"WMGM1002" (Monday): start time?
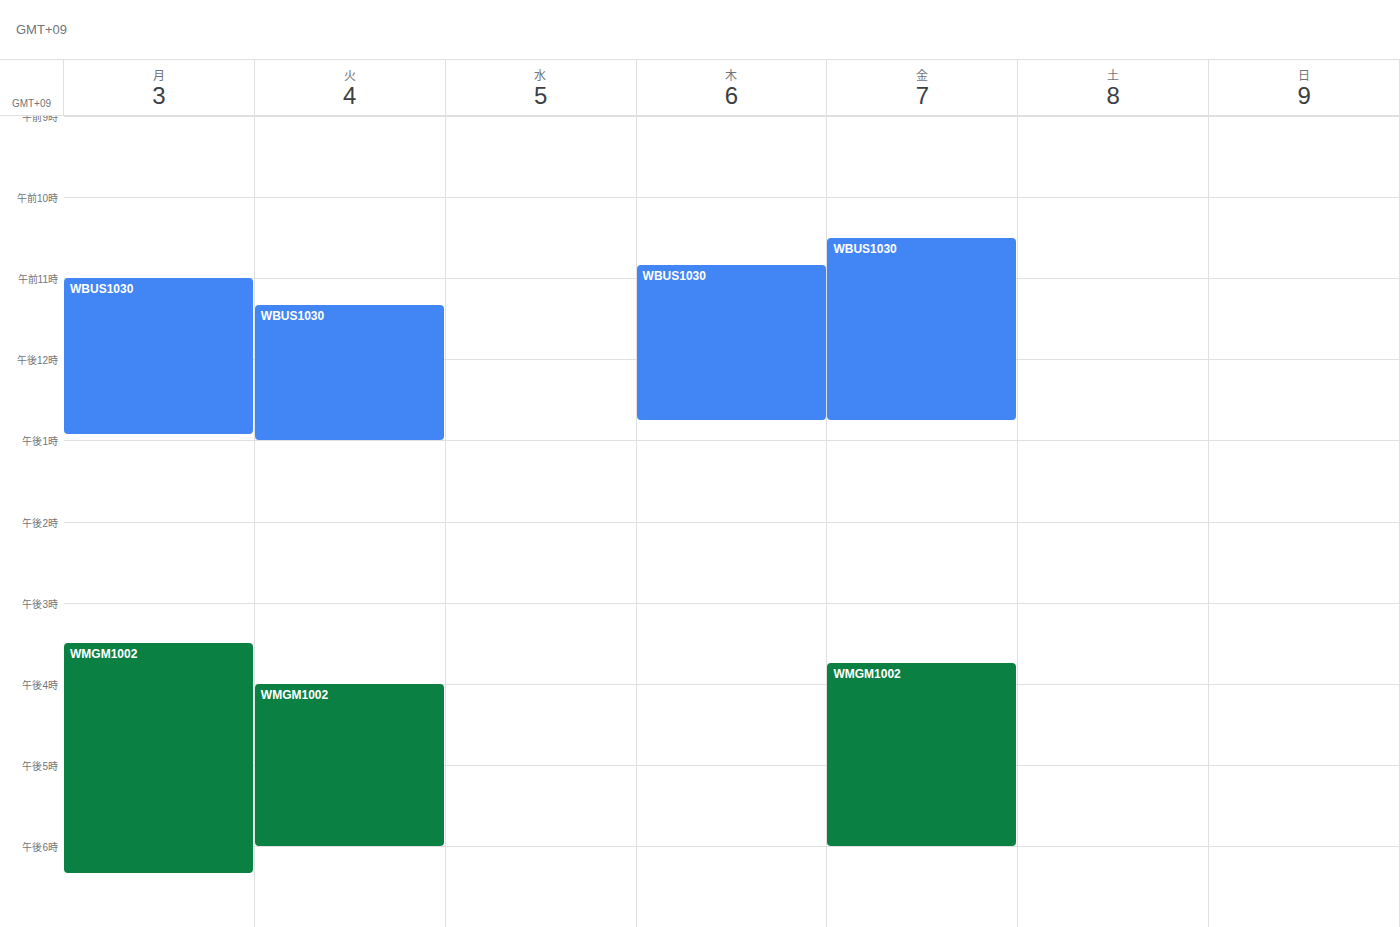
3:30 PM